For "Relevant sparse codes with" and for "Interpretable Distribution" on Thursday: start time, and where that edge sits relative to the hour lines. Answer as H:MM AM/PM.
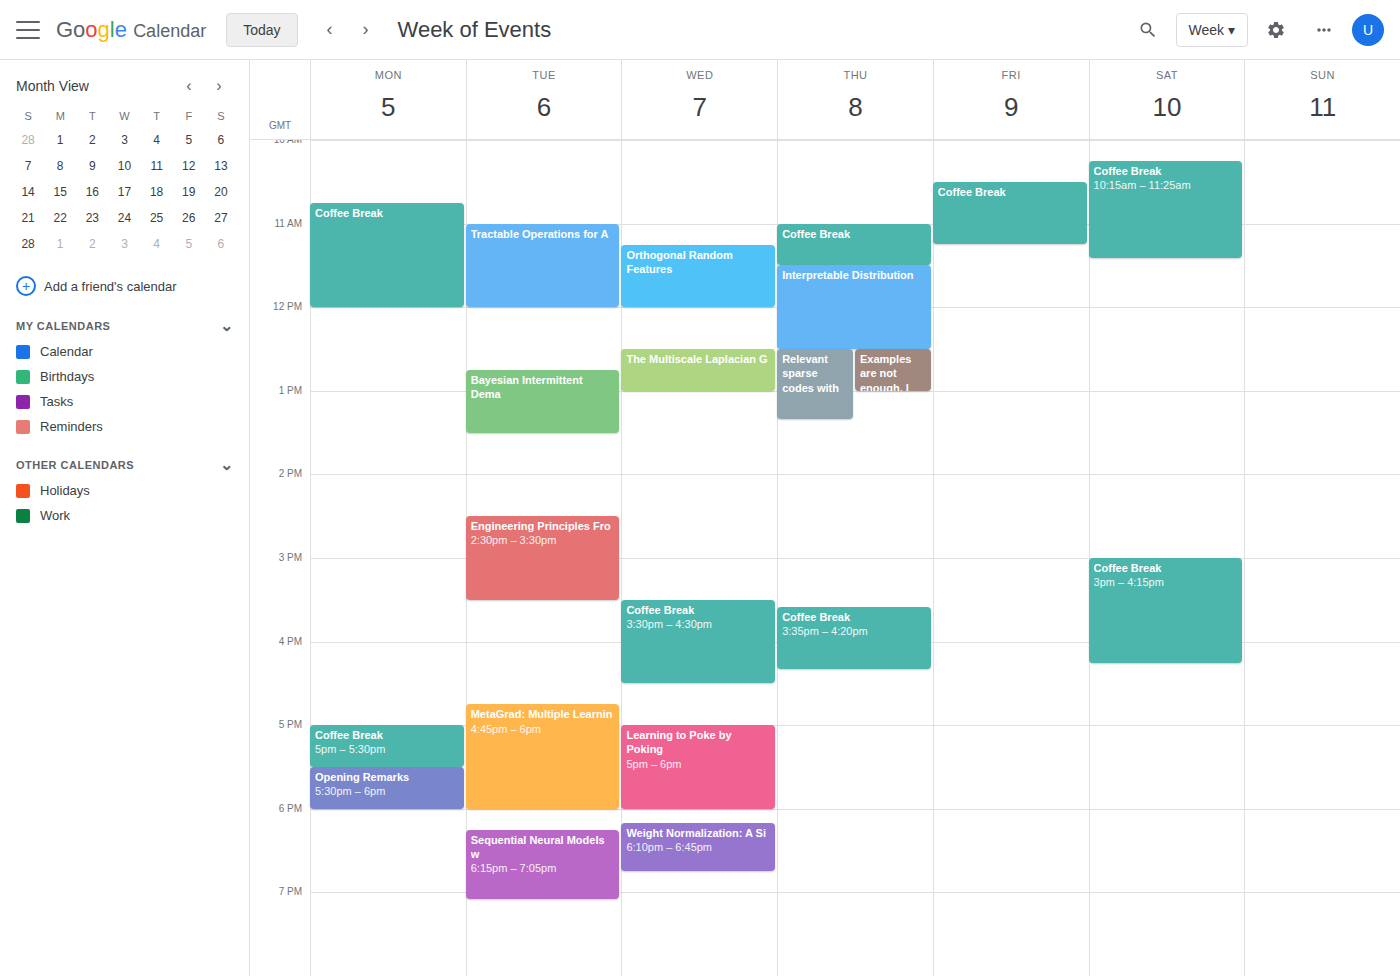
"Relevant sparse codes with": 12:30 PM, halfway between the 12 PM and 1 PM lines. "Interpretable Distribution": 11:30 AM, halfway between the 11 AM and 12 PM lines.